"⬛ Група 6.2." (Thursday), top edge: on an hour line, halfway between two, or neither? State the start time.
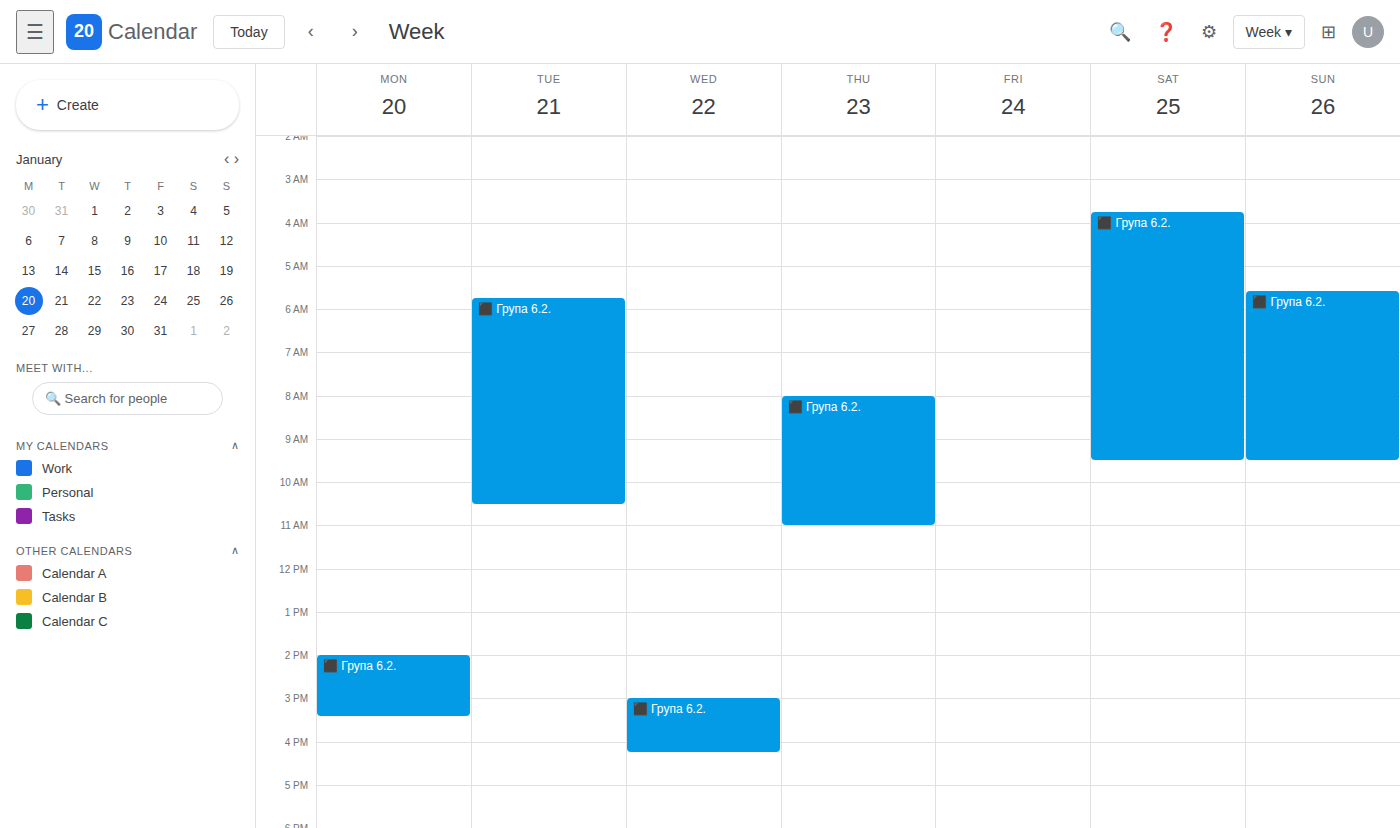
8:00 AM -- exactly on the 8 AM line.